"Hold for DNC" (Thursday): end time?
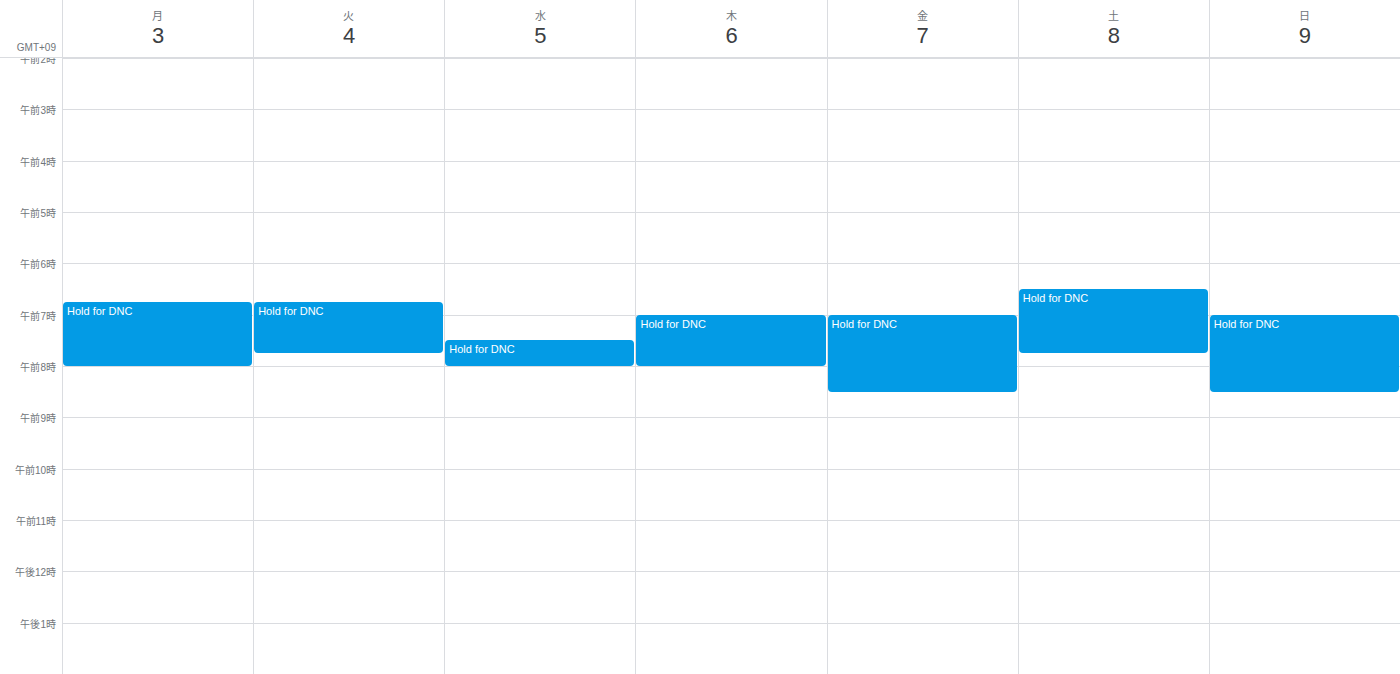
8:00 AM